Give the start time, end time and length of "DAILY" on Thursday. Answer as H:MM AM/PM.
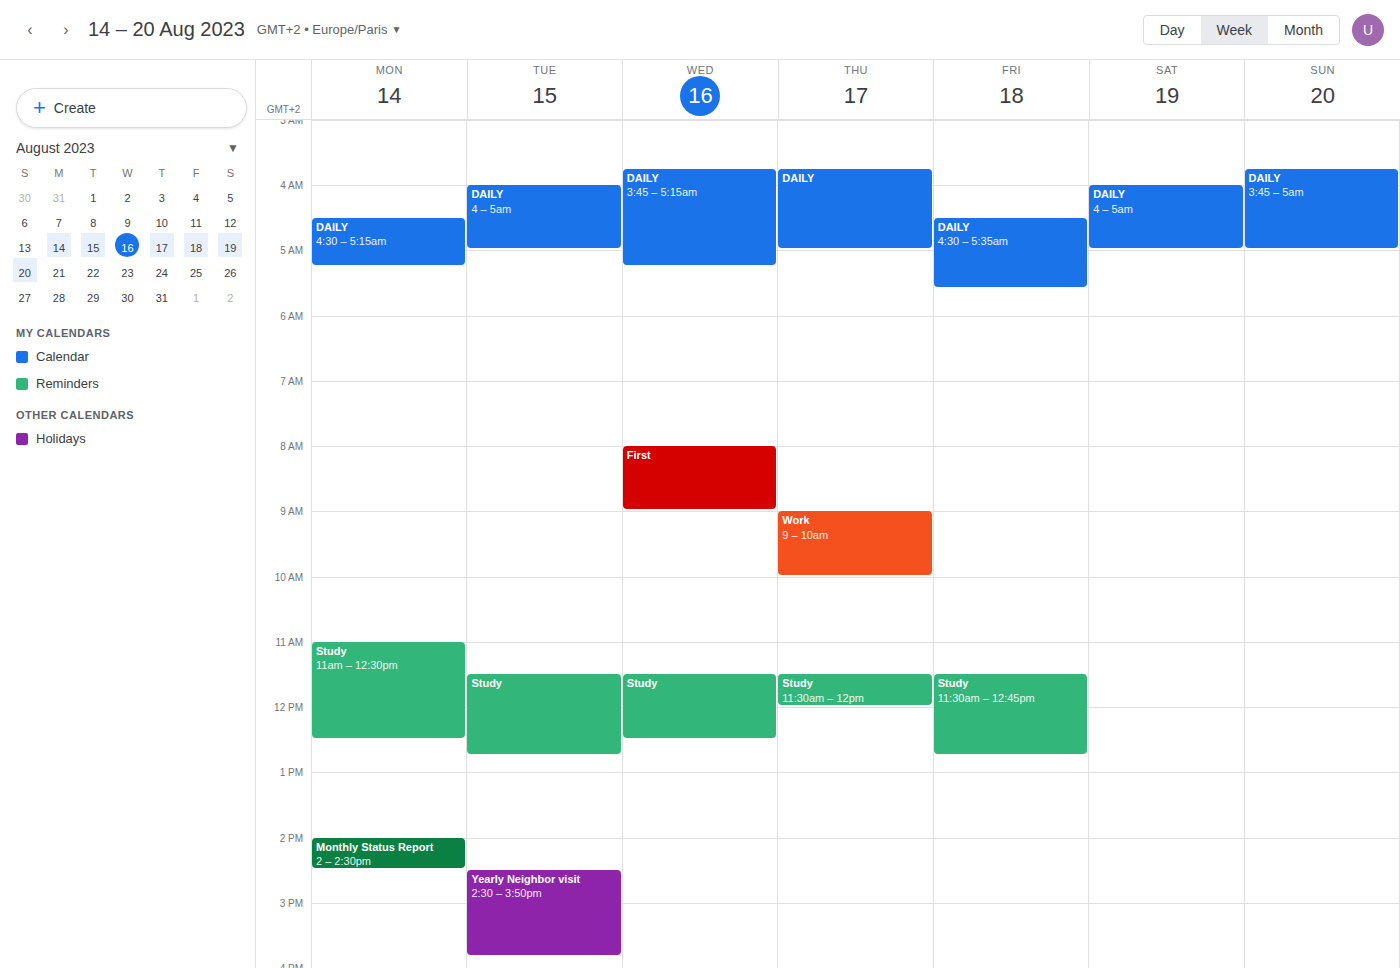
3:45 AM to 5:00 AM, 1 hour 15 minutes